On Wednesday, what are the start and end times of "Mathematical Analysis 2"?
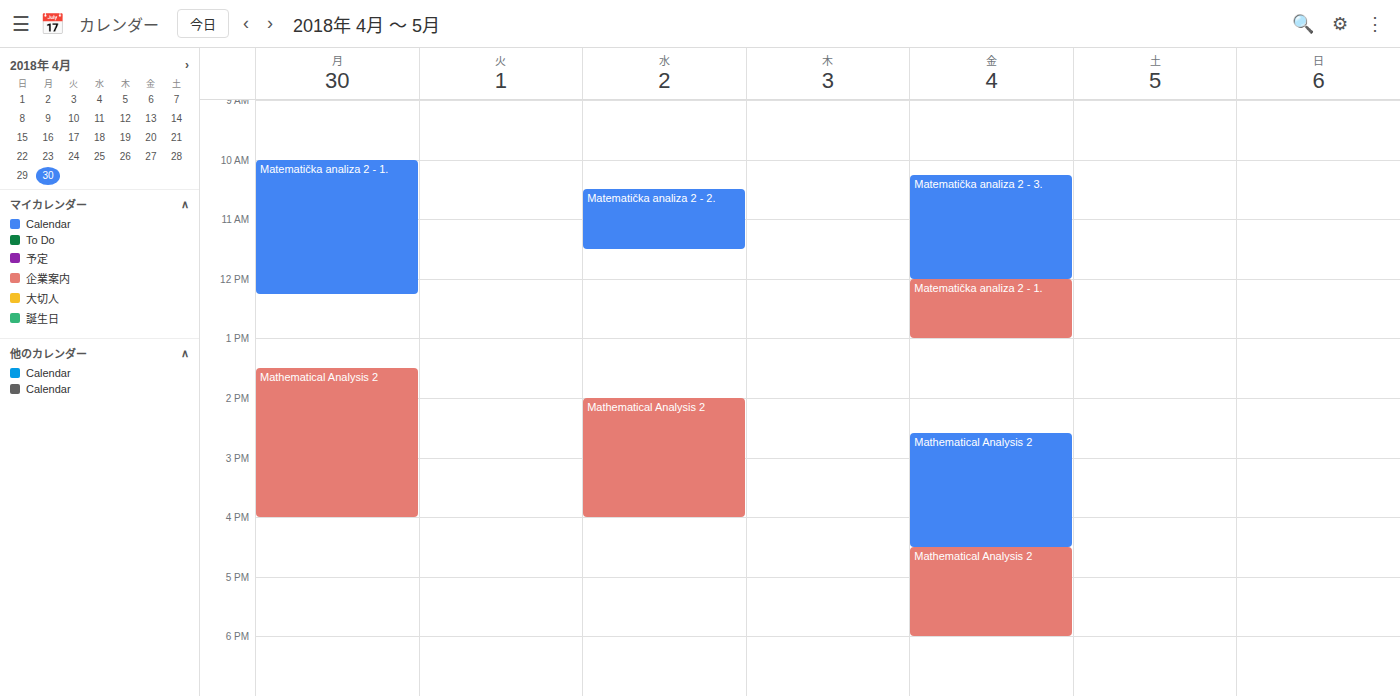
2:00 PM to 4:00 PM